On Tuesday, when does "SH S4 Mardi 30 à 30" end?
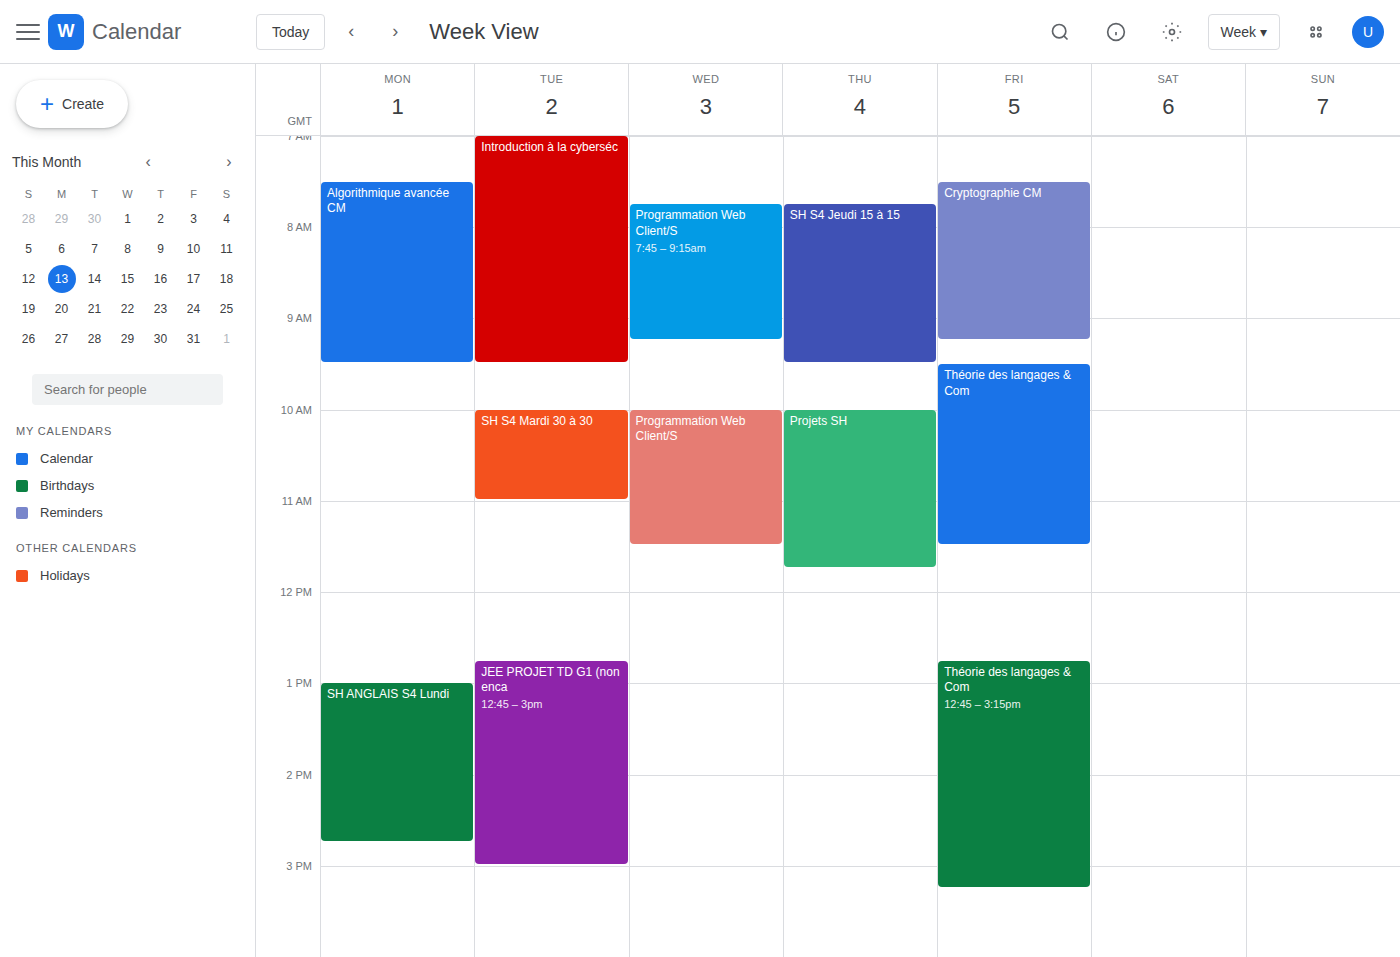
11:00 AM